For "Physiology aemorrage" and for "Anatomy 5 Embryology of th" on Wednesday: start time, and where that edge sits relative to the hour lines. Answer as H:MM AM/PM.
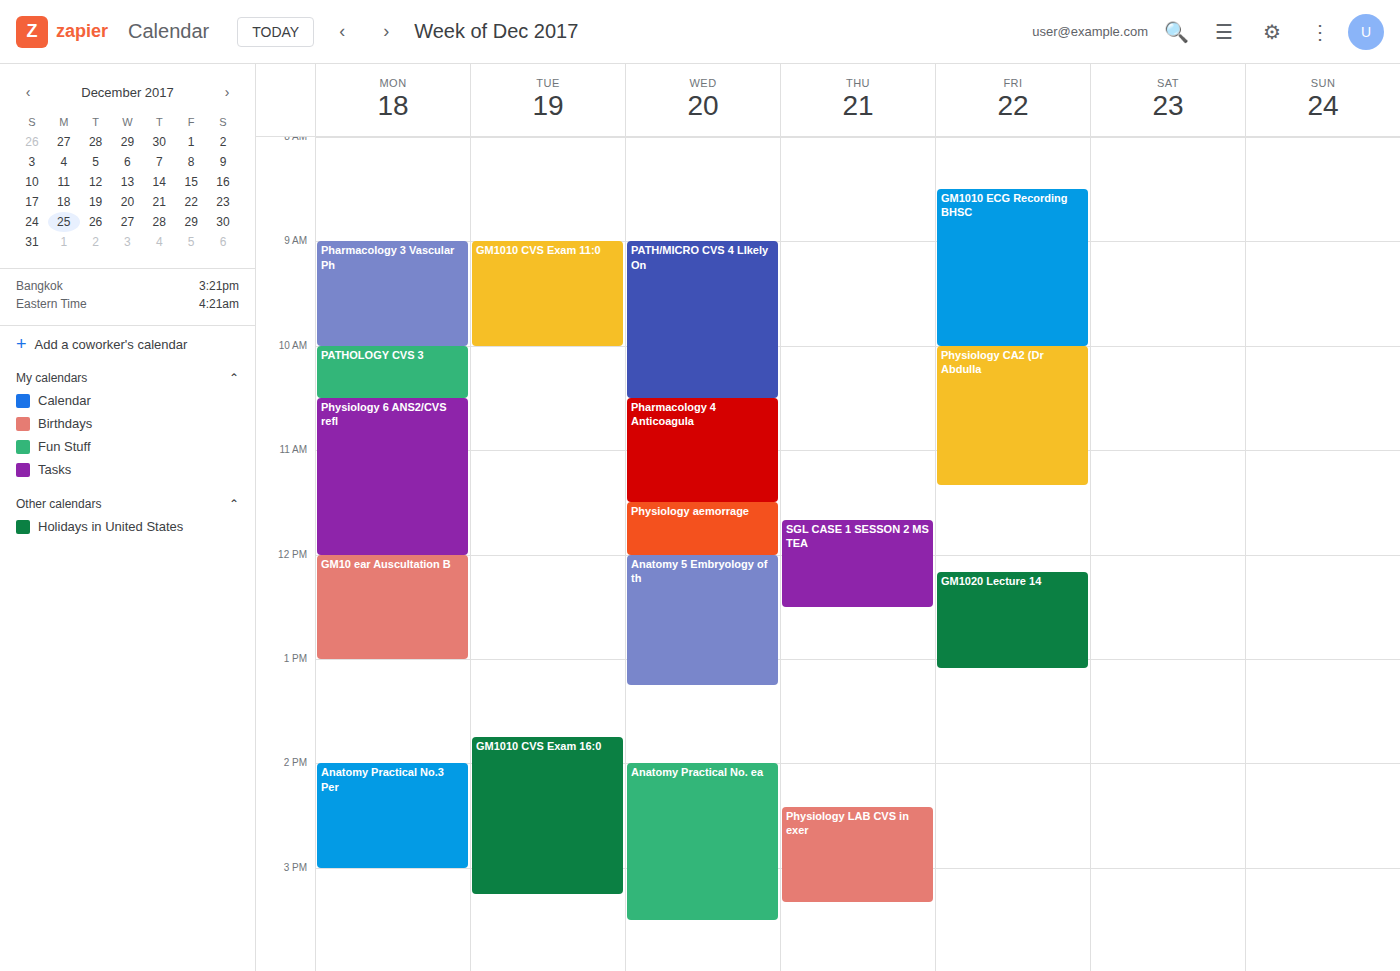
"Physiology aemorrage": 11:30 AM, halfway between the 11 AM and 12 PM lines. "Anatomy 5 Embryology of th": 12:00 PM, exactly on the 12 PM line.